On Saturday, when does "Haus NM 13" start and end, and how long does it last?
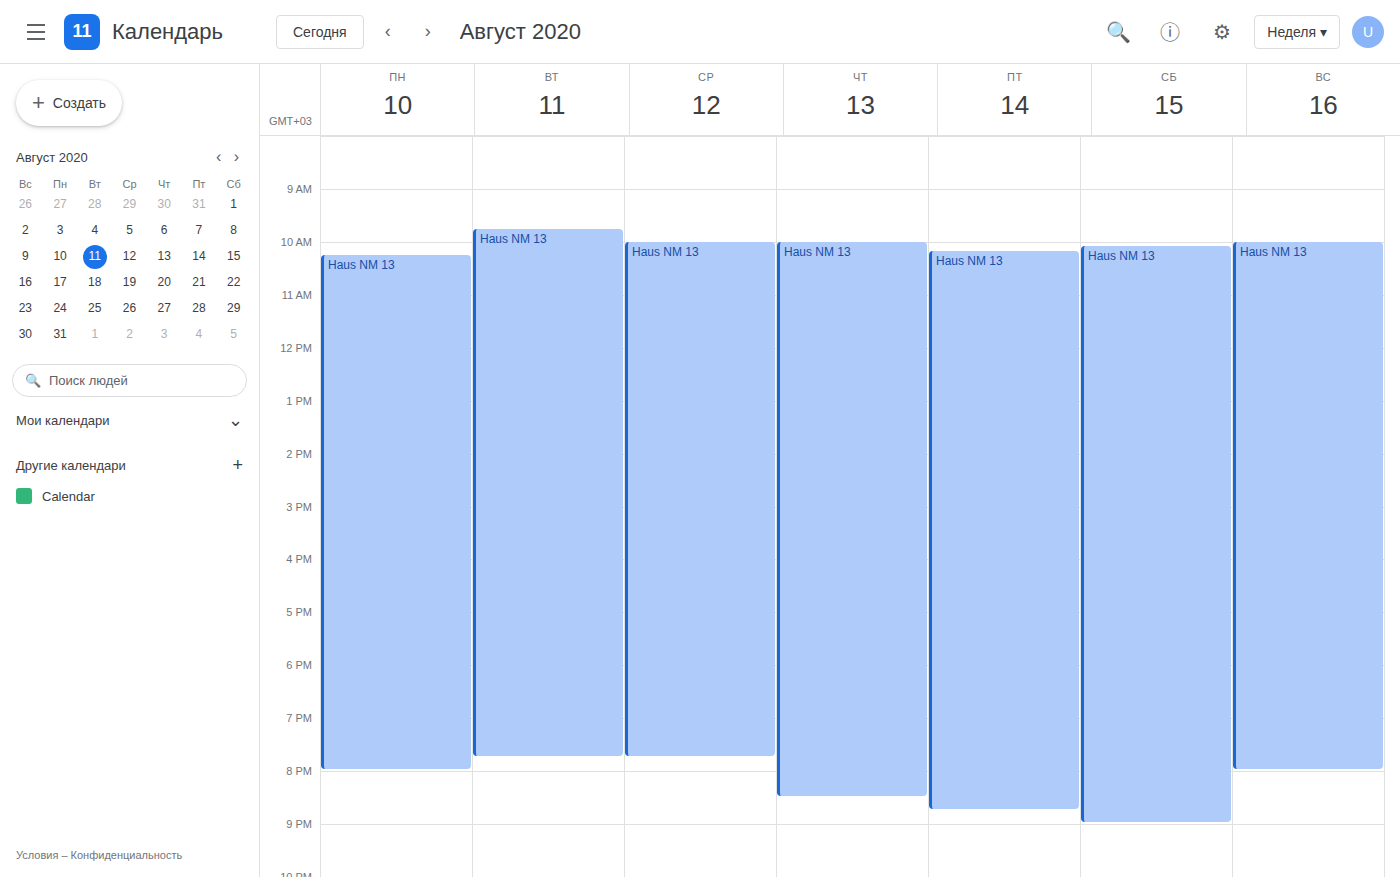
10:05 AM to 9:00 PM, 10 hours 55 minutes